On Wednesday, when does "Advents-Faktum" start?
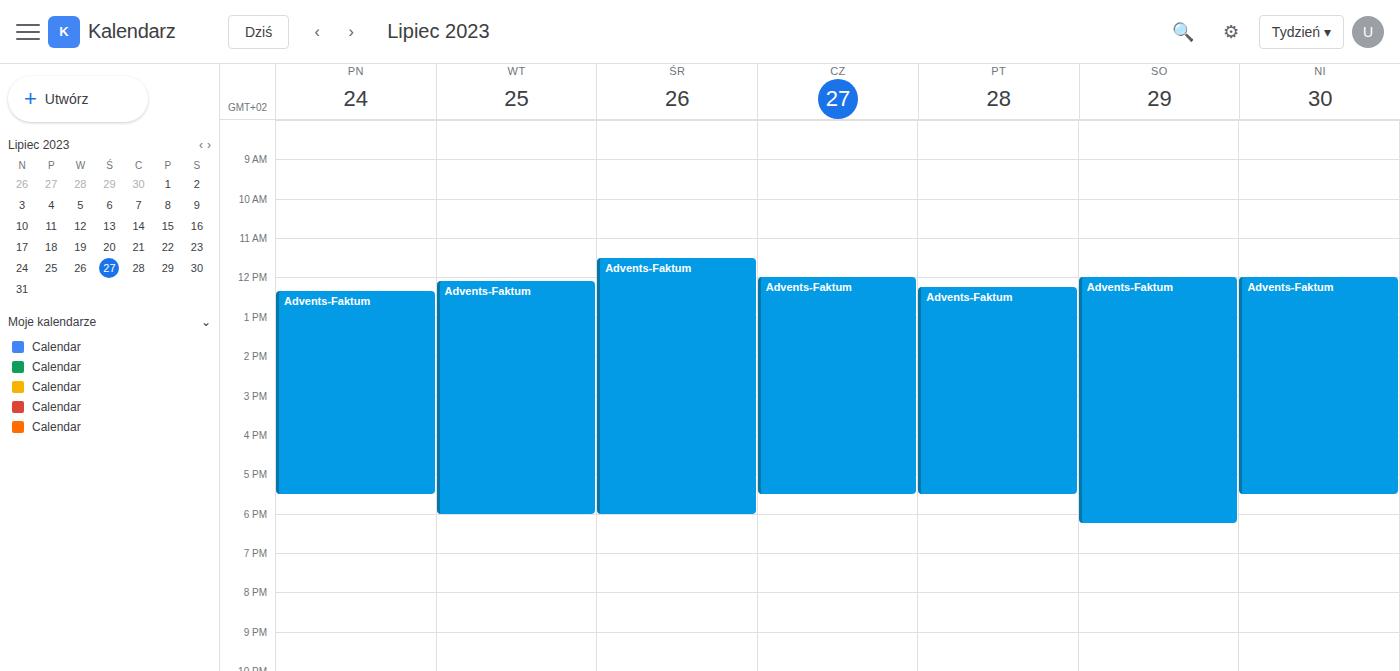
11:30 AM